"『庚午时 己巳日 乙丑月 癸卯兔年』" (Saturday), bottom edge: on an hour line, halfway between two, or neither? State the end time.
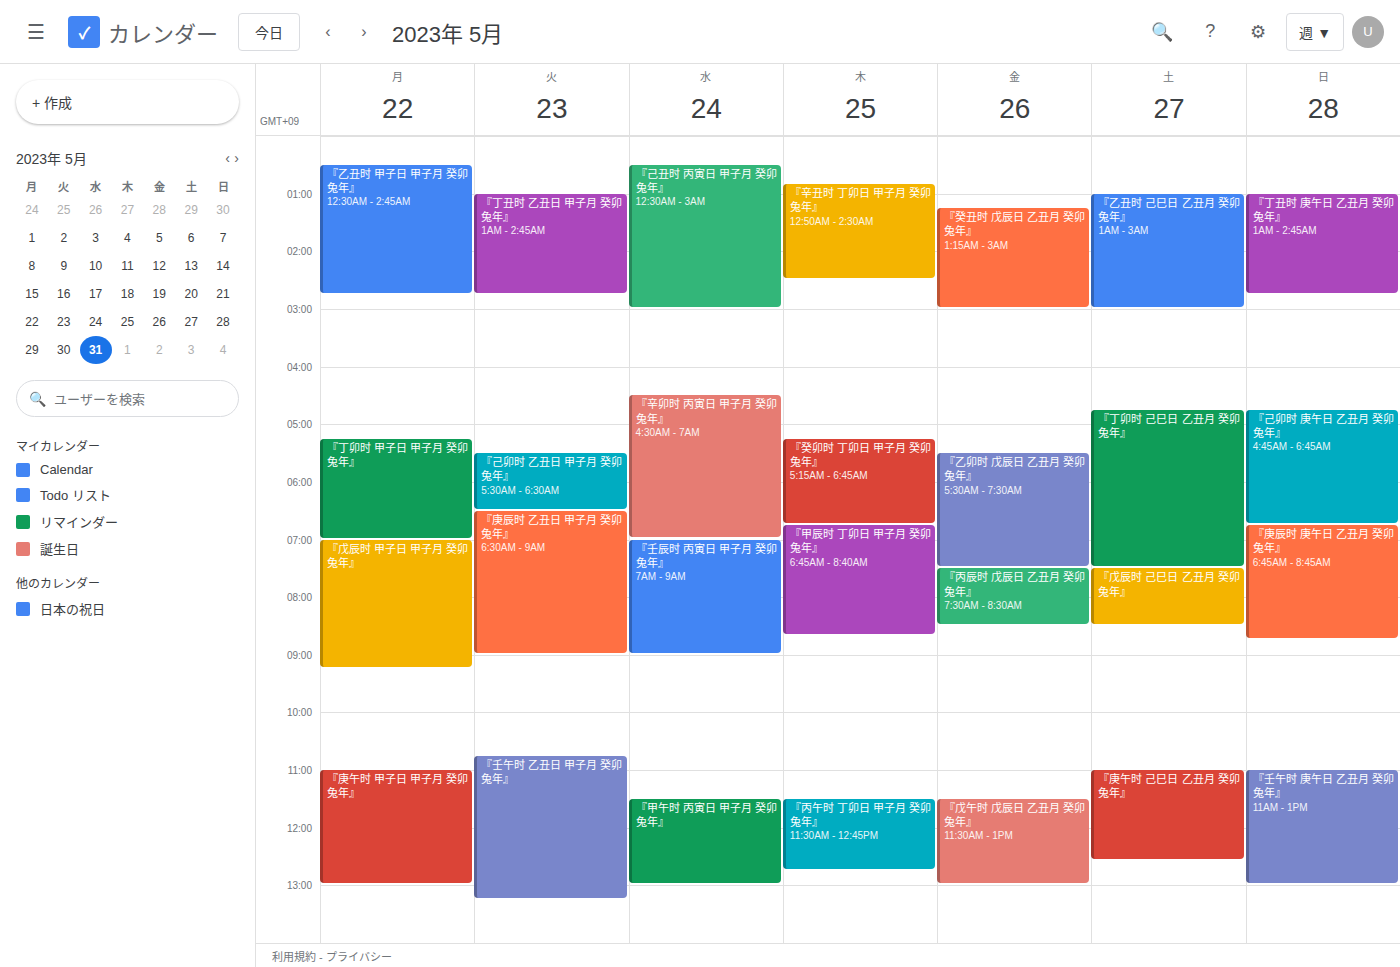
12:35 PM -- neither: 35 minutes below the 12 PM line and 25 minutes above the 1 PM line.